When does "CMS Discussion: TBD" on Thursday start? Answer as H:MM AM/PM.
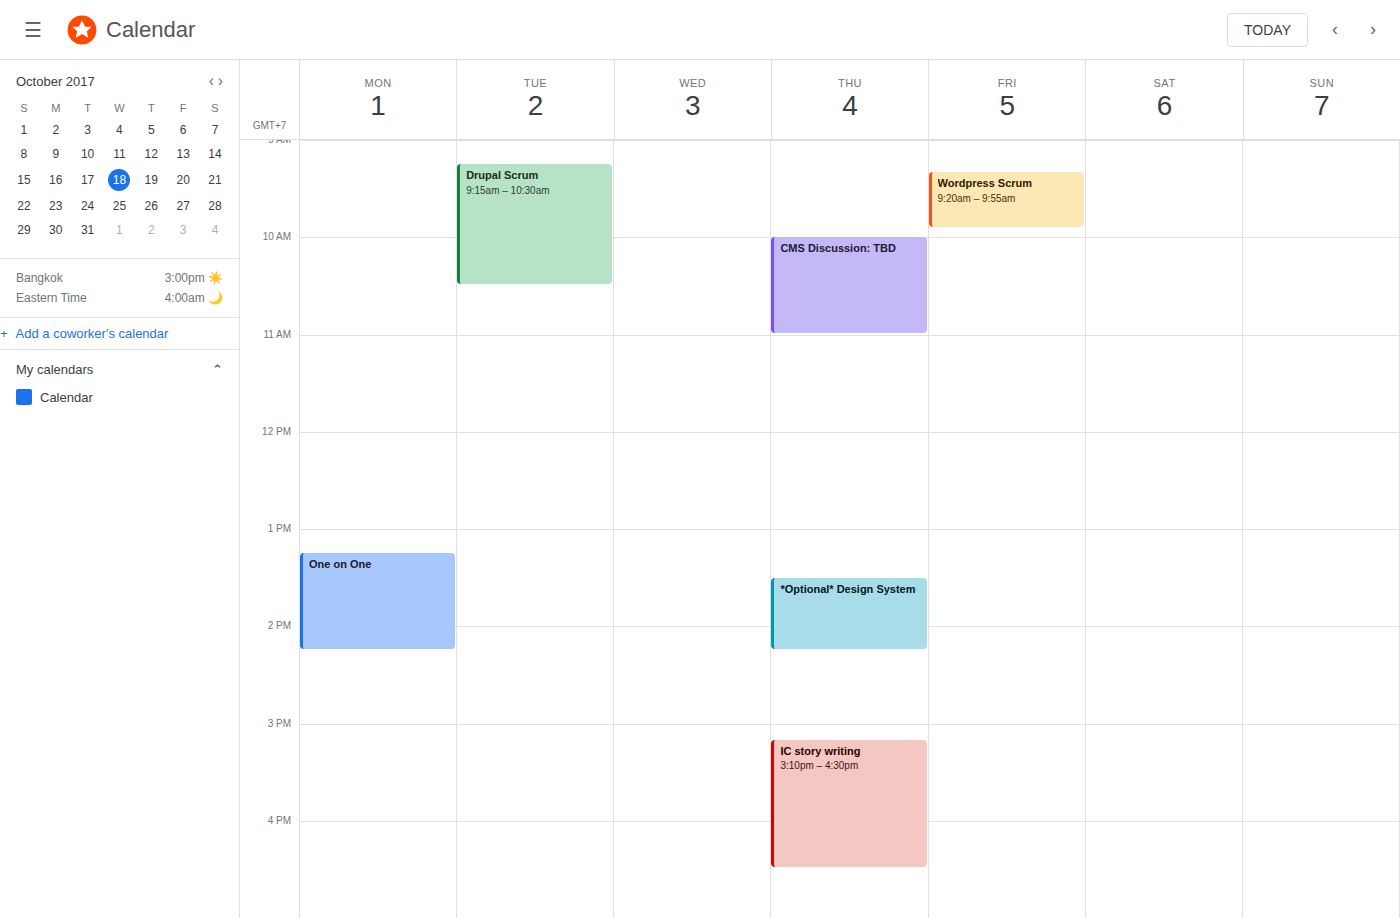
10:00 AM